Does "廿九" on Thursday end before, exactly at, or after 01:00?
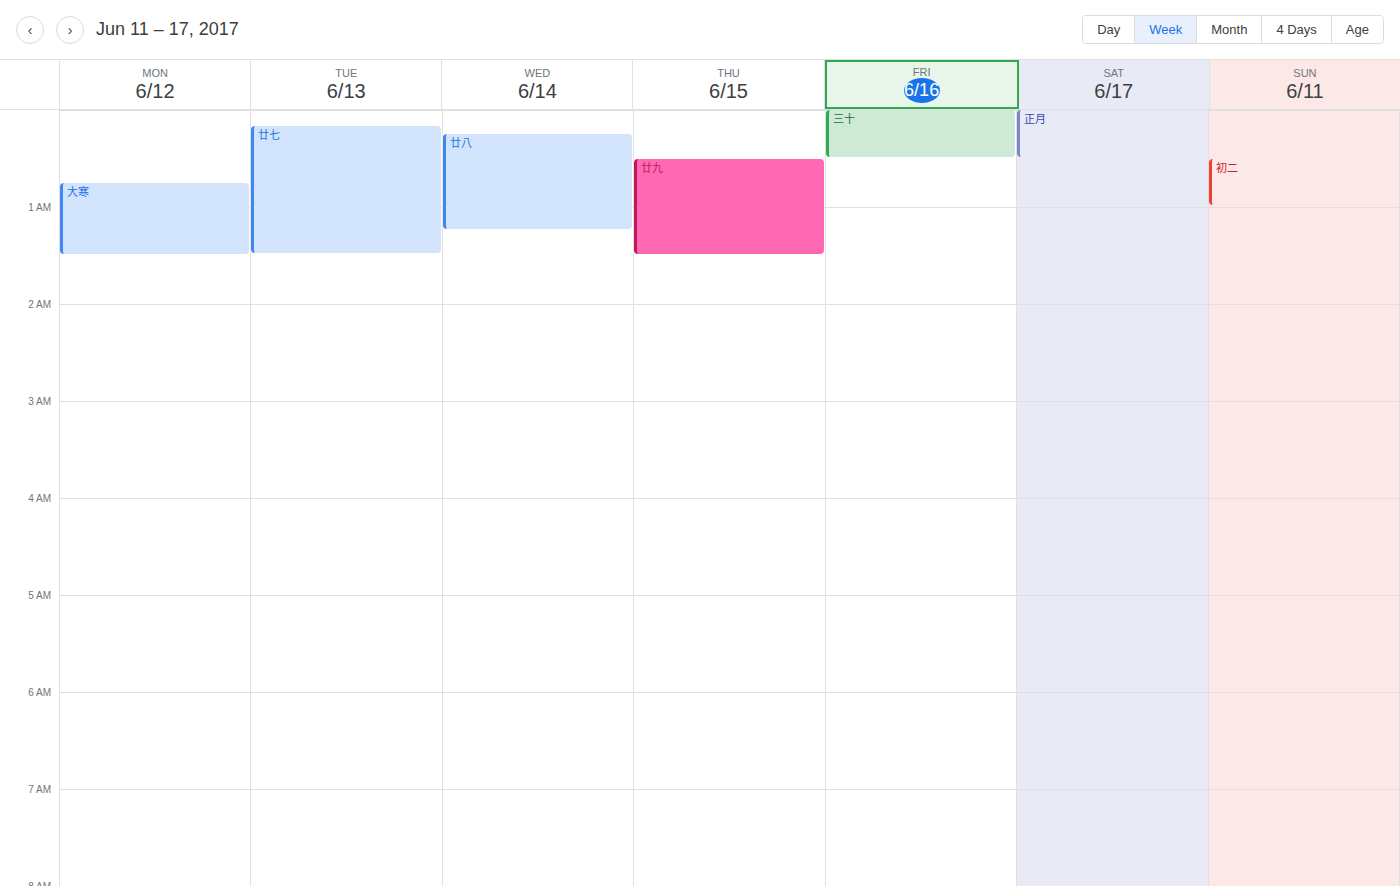
01:30 -- after 01:00, 30 minutes below the 01:00 line.